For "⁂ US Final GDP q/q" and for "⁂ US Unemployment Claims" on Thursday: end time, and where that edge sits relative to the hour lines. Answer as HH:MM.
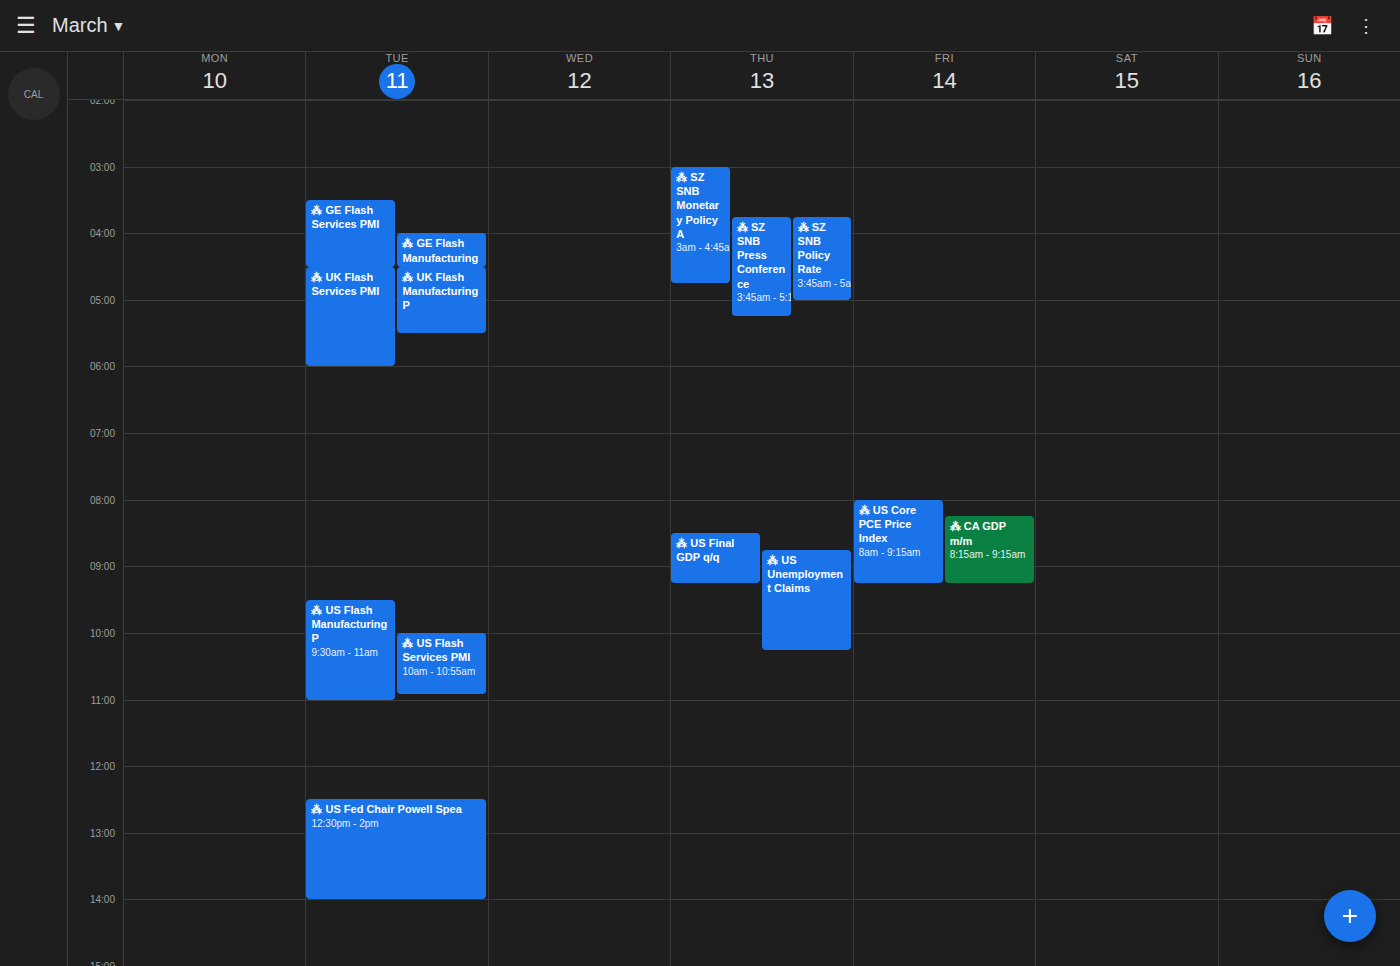
"⁂ US Final GDP q/q": 09:15, neither: a quarter of the way from the 09:00 line to the 10:00 line. "⁂ US Unemployment Claims": 10:15, neither: a quarter of the way from the 10:00 line to the 11:00 line.